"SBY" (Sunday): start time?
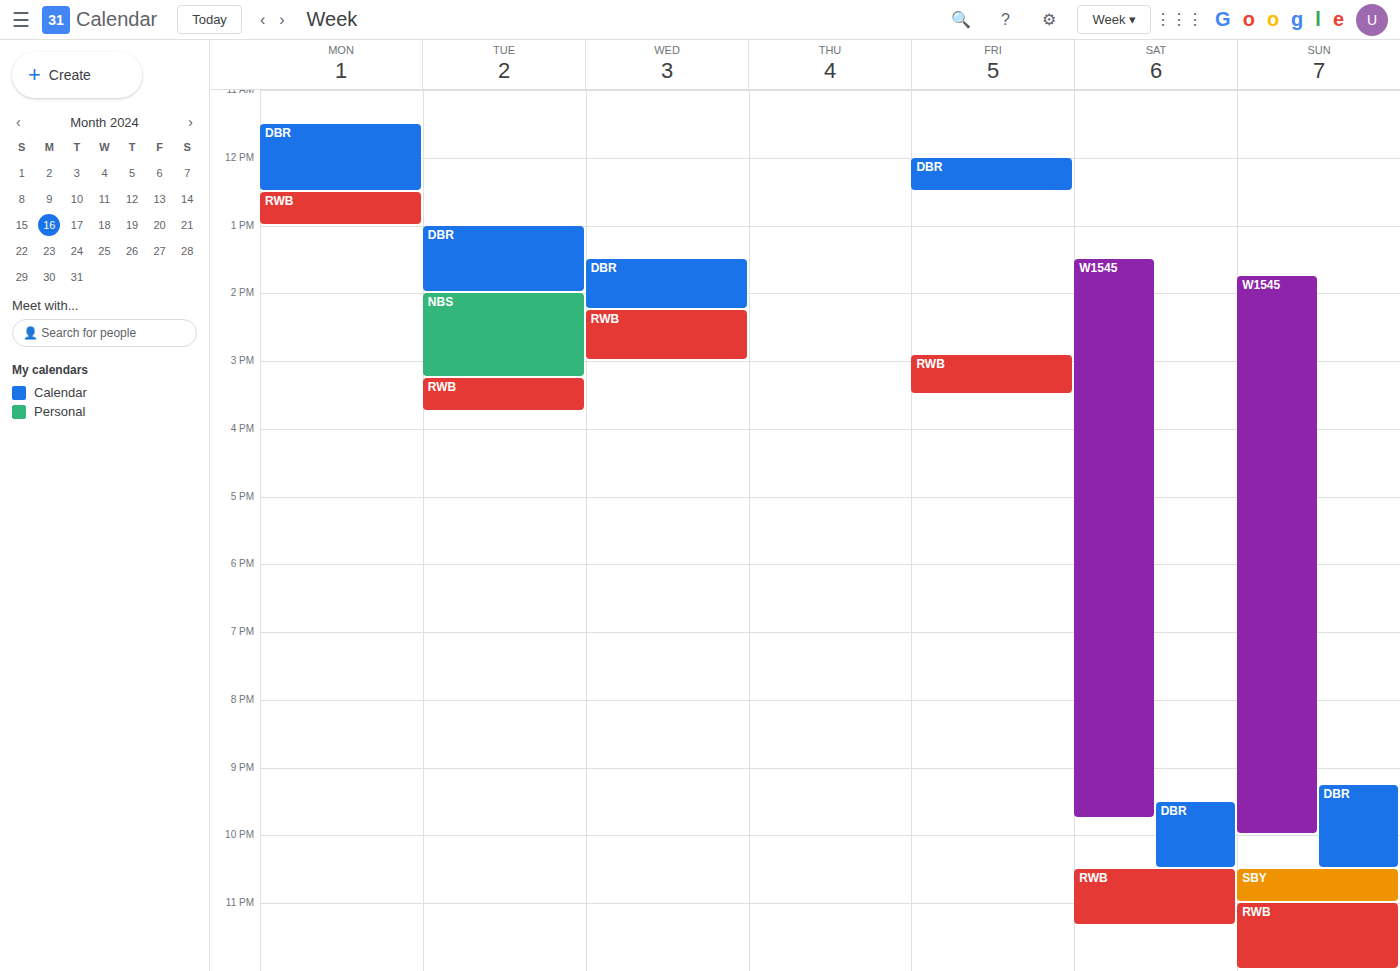
10:30 PM